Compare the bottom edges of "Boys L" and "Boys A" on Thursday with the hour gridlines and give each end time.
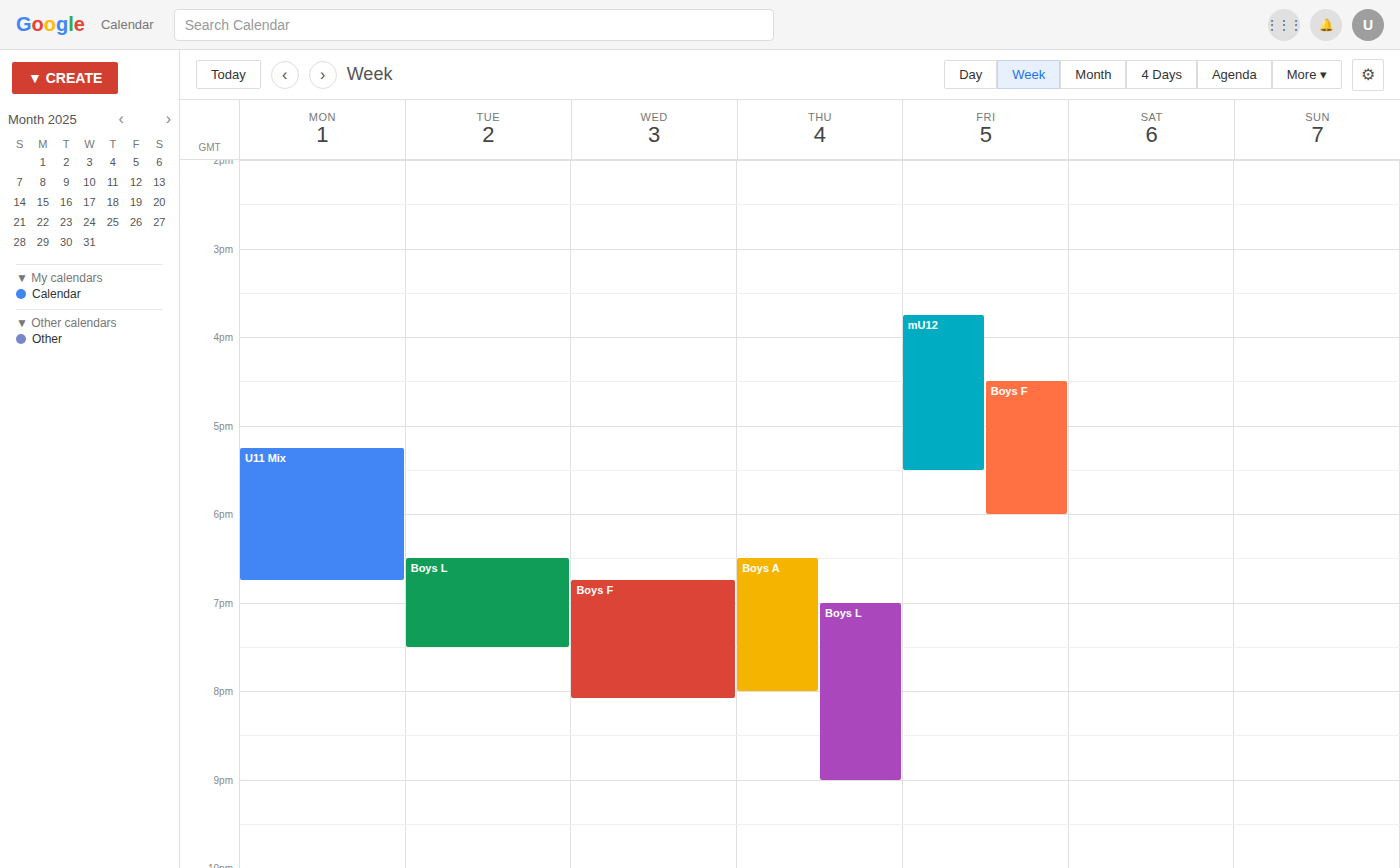
"Boys L": 21:00, exactly on the 21:00 line. "Boys A": 20:00, exactly on the 20:00 line.